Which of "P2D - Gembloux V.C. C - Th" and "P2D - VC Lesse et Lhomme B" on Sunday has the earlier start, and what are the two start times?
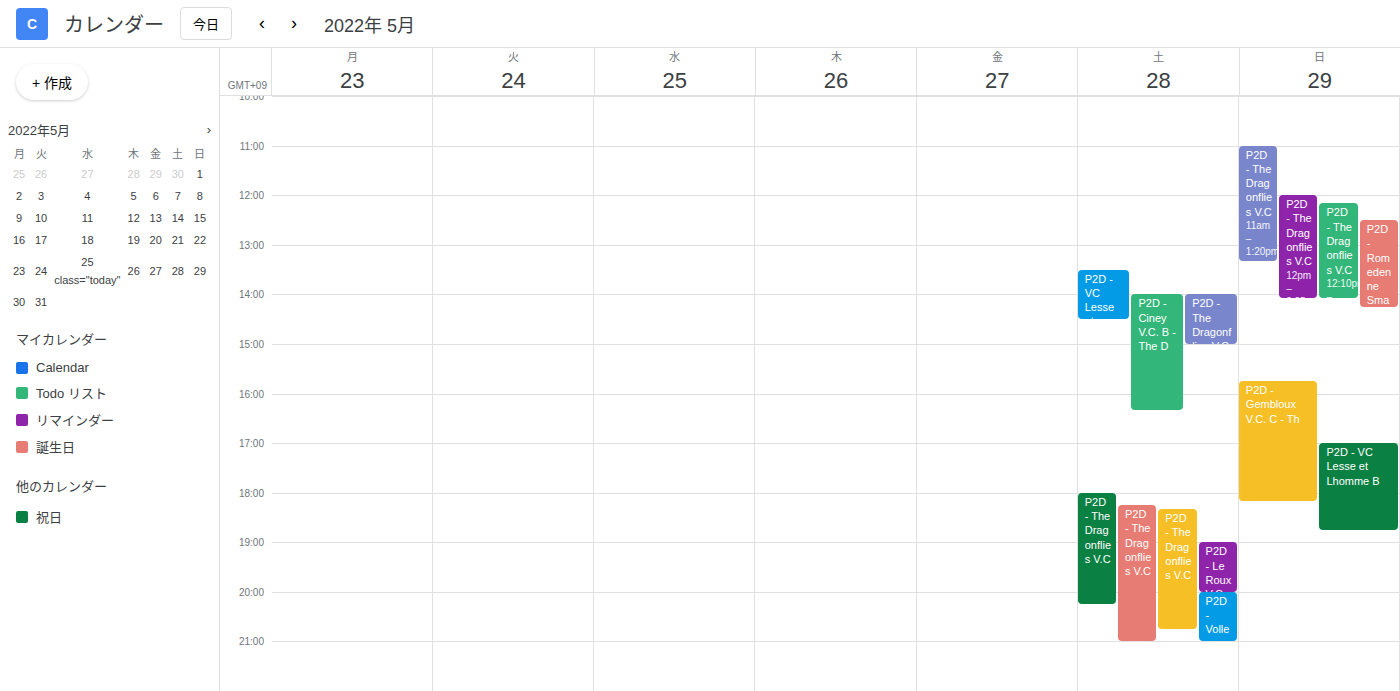
"P2D - Gembloux V.C. C - Th" 3:45 PM; "P2D - VC Lesse et Lhomme B" 5:00 PM.